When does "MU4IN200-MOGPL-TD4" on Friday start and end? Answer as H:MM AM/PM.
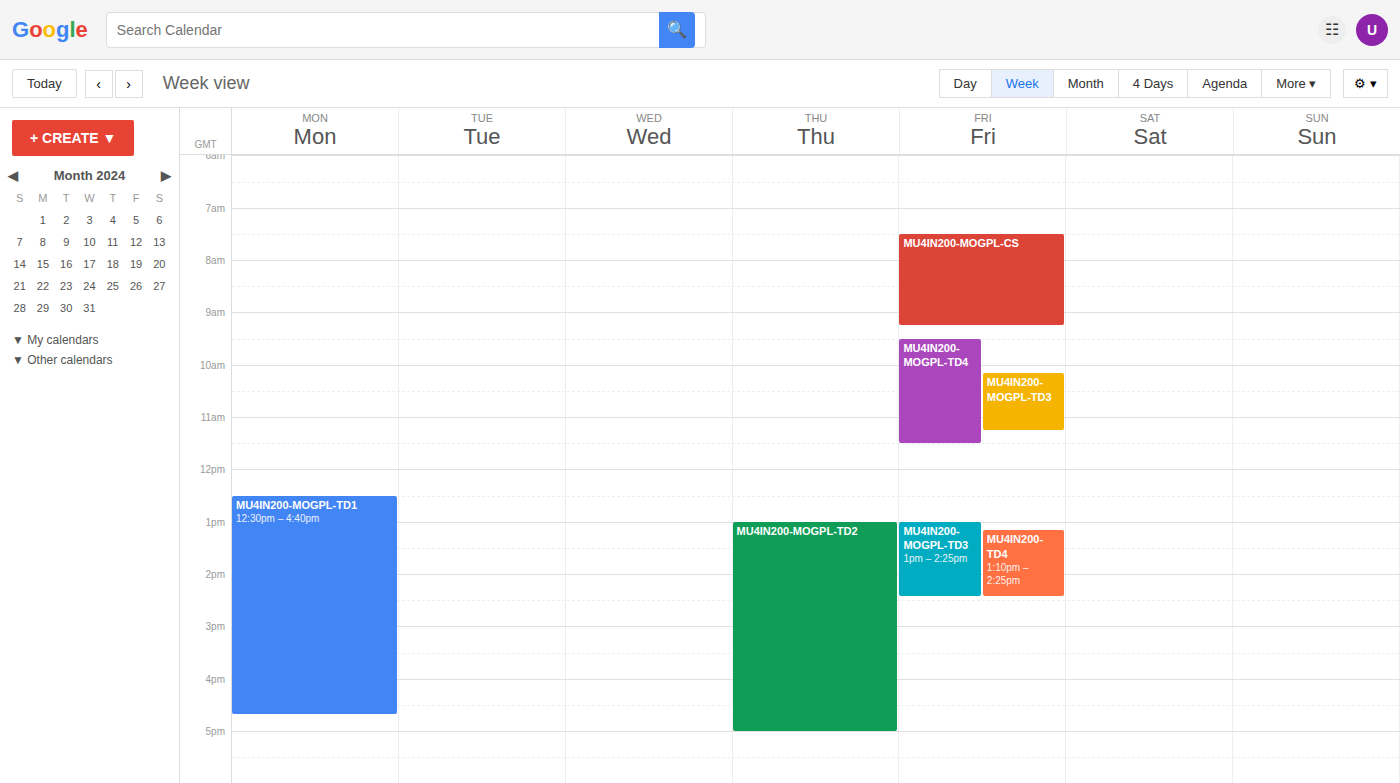
9:30 AM to 11:30 AM